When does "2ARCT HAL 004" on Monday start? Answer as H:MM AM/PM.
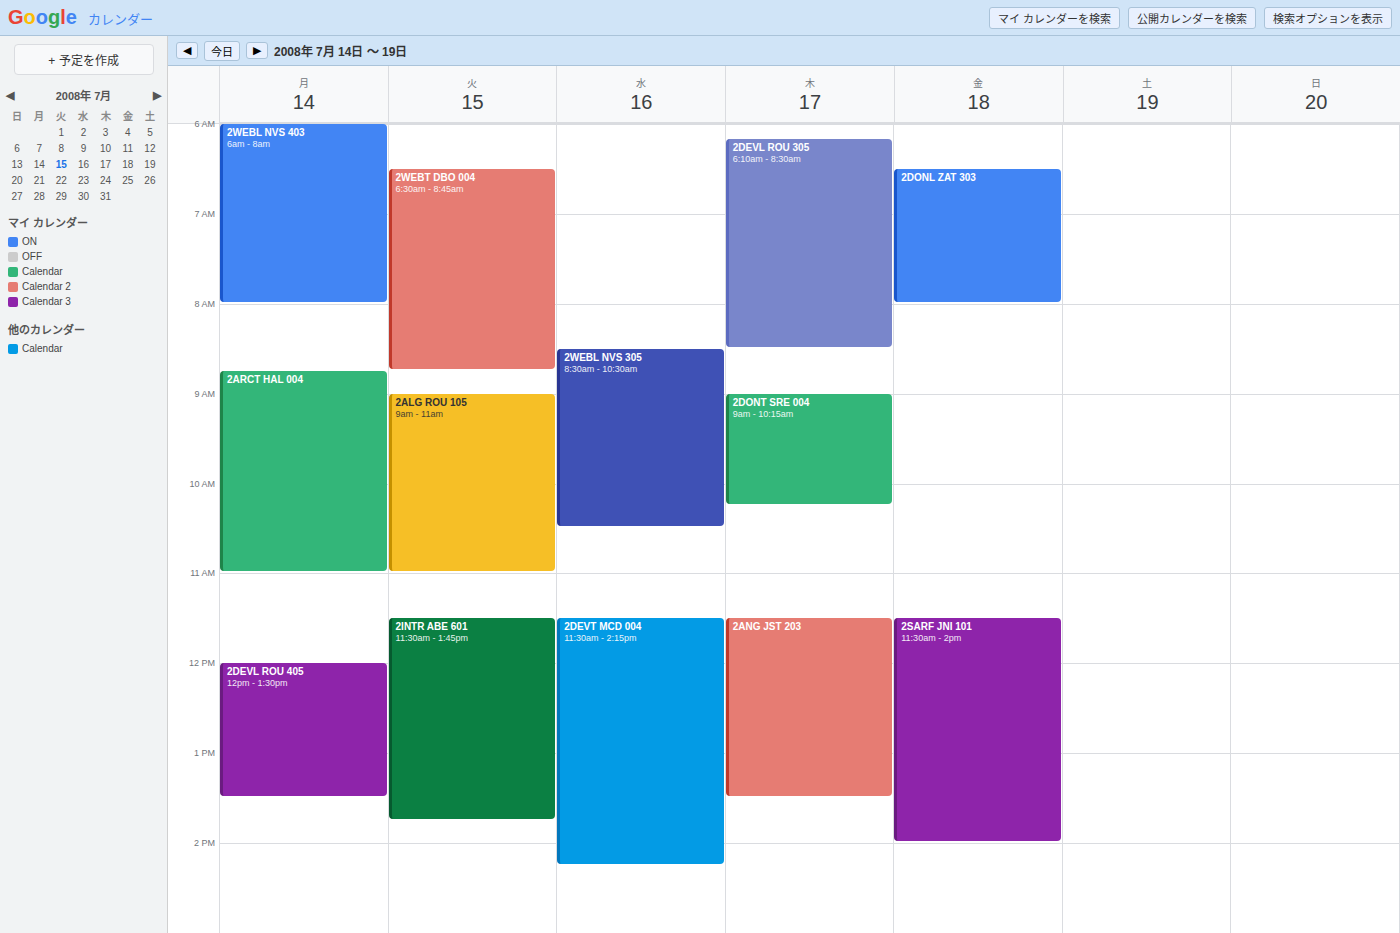
8:45 AM